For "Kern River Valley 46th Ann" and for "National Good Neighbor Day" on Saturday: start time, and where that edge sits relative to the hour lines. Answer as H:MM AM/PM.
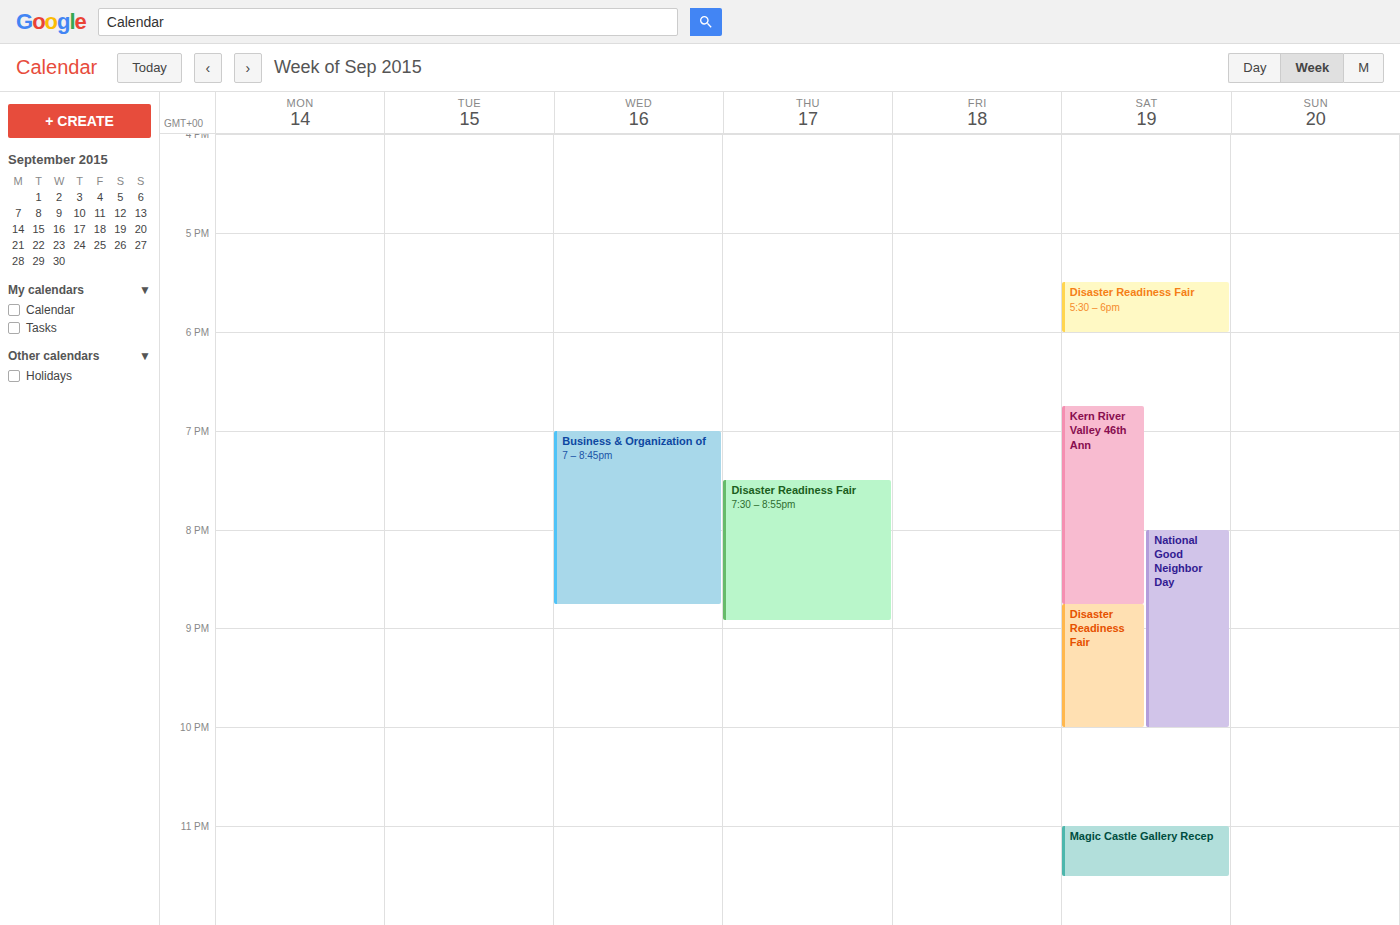
"Kern River Valley 46th Ann": 6:45 PM, neither: three quarters of the way from the 6 PM line to the 7 PM line. "National Good Neighbor Day": 8:00 PM, exactly on the 8 PM line.